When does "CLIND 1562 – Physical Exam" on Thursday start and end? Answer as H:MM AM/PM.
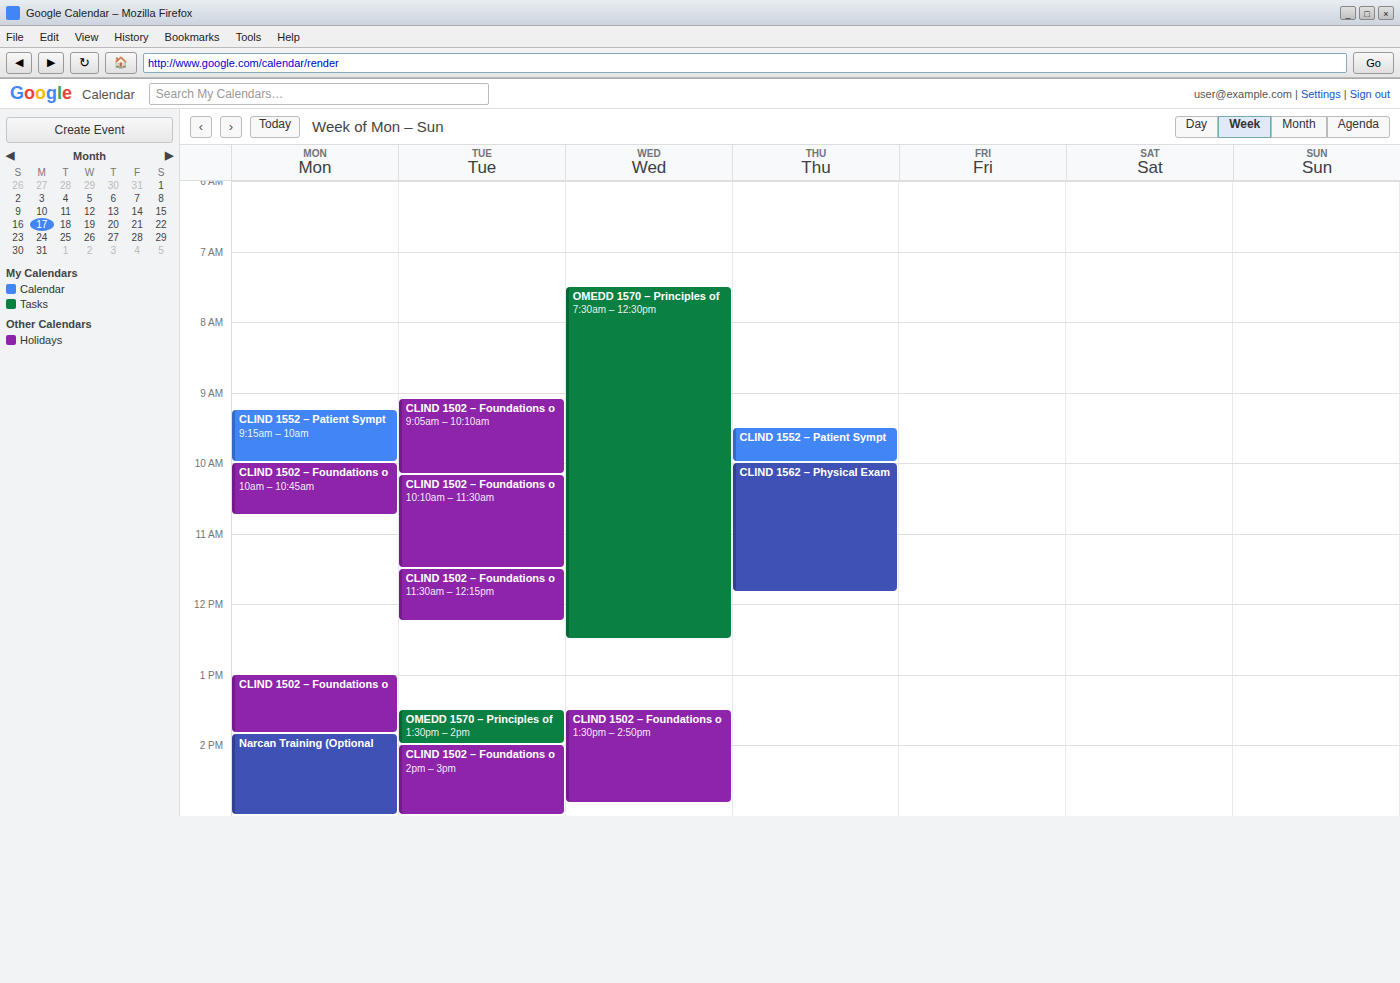
10:00 AM to 11:50 AM